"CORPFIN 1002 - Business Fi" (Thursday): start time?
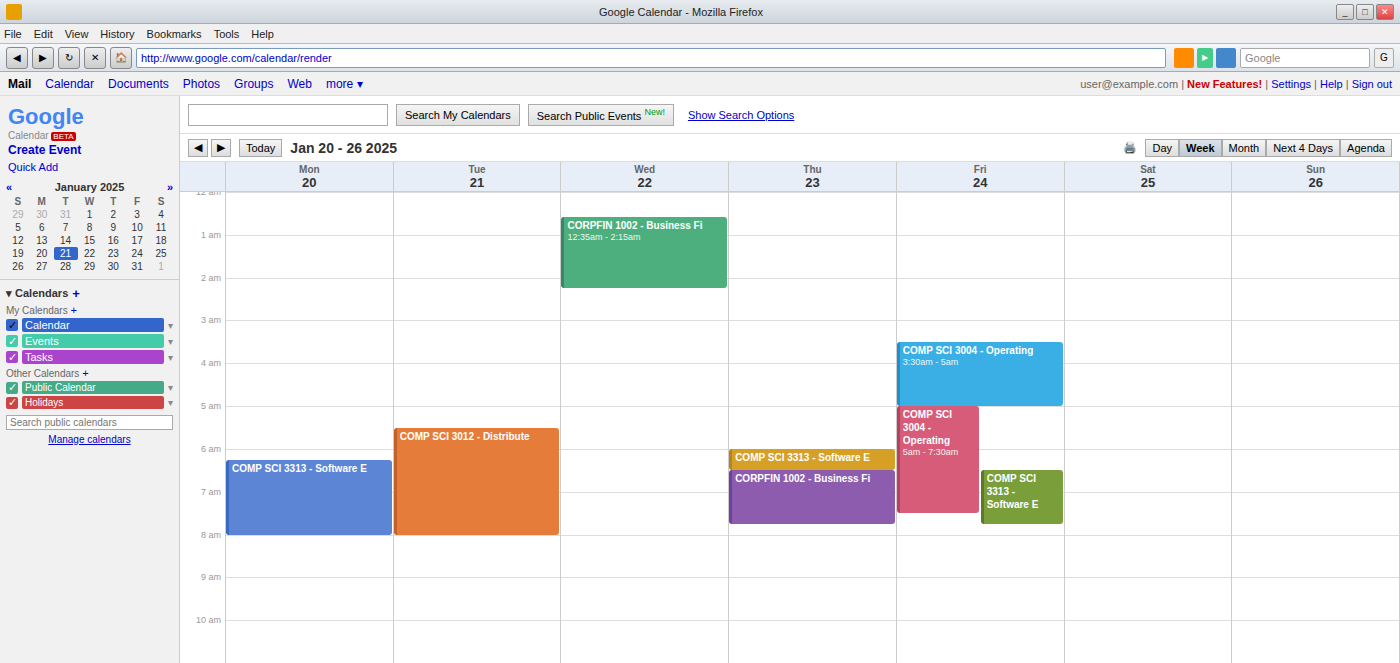
6:30 AM